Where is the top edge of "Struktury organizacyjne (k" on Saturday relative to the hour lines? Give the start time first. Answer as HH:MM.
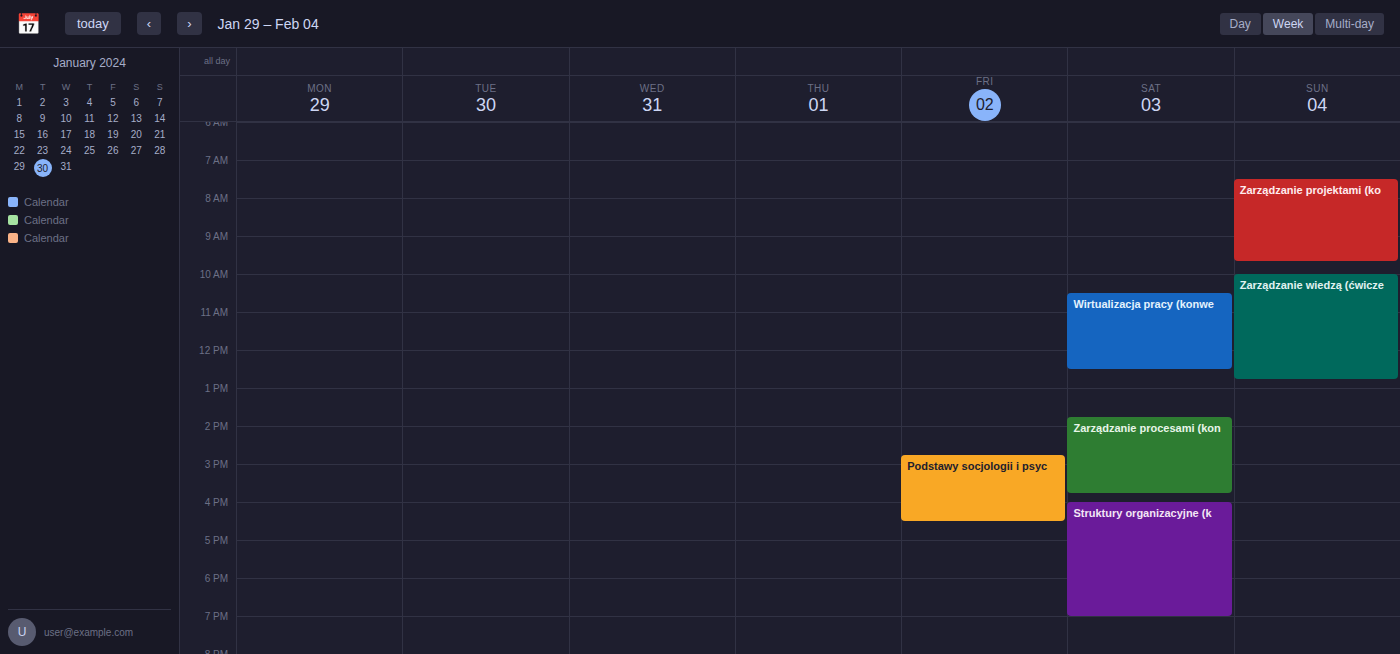
16:00 -- exactly on the 16:00 line.